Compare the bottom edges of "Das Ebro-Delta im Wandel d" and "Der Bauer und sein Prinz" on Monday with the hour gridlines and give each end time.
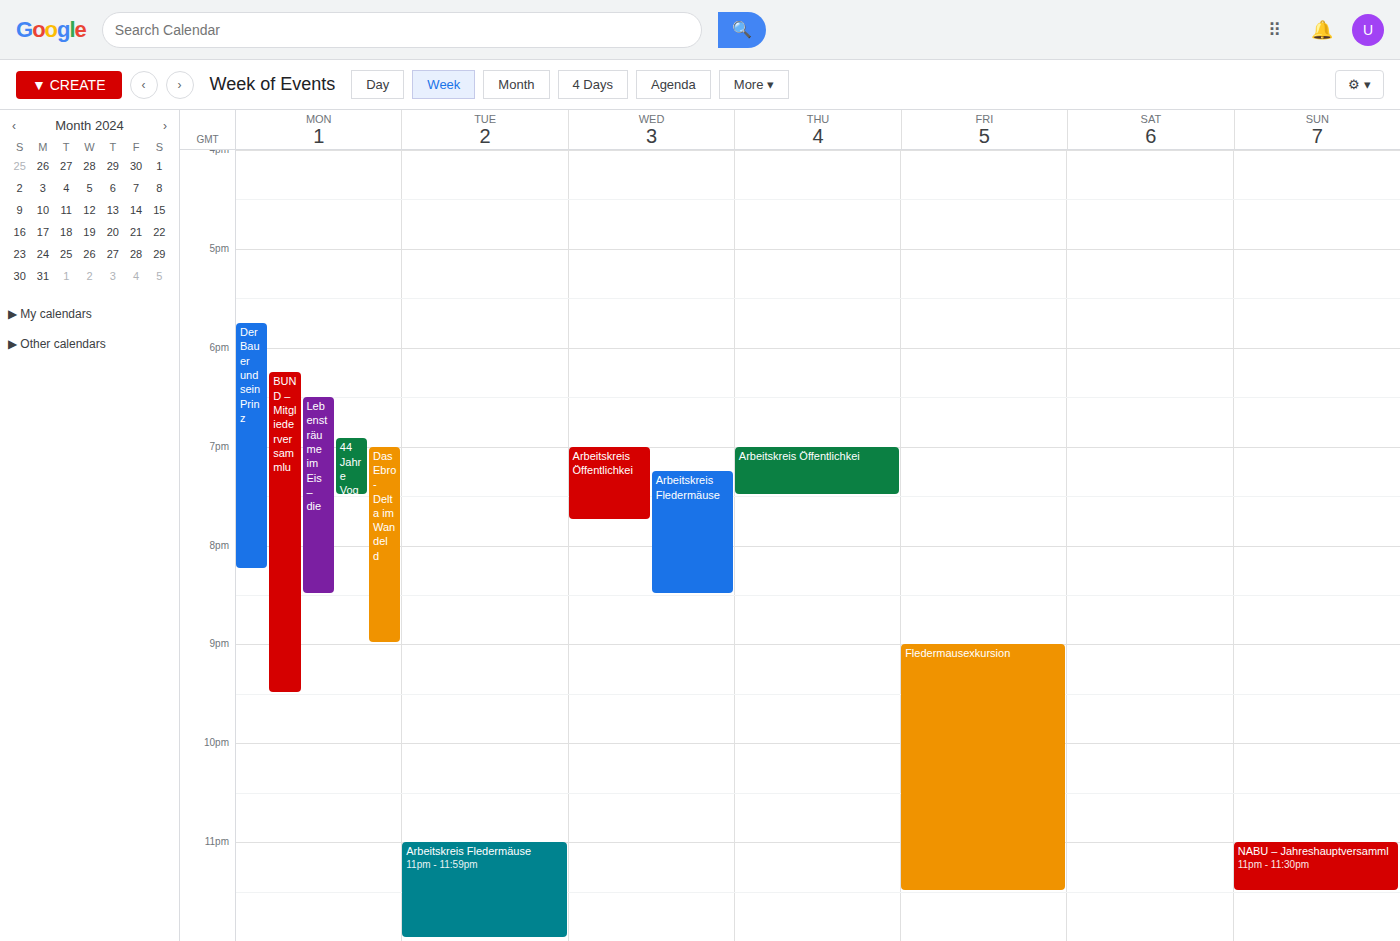
"Das Ebro-Delta im Wandel d": 9:00 PM, exactly on the 9 PM line. "Der Bauer und sein Prinz": 8:15 PM, neither: a quarter of the way from the 8 PM line to the 9 PM line.